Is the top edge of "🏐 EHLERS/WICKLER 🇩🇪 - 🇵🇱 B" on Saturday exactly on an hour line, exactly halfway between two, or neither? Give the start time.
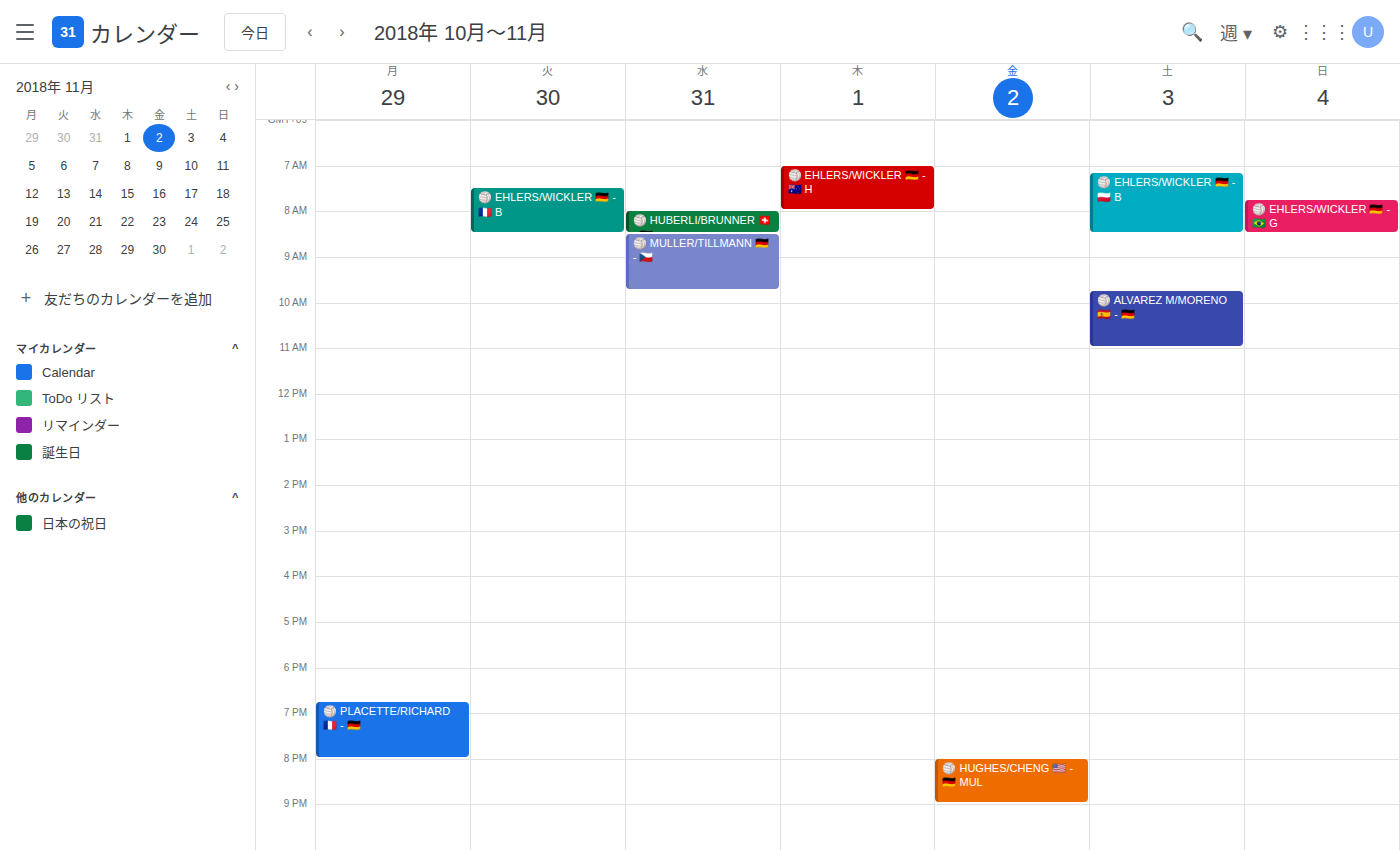
7:10 AM -- neither: 10 minutes below the 7 AM line and 50 minutes above the 8 AM line.